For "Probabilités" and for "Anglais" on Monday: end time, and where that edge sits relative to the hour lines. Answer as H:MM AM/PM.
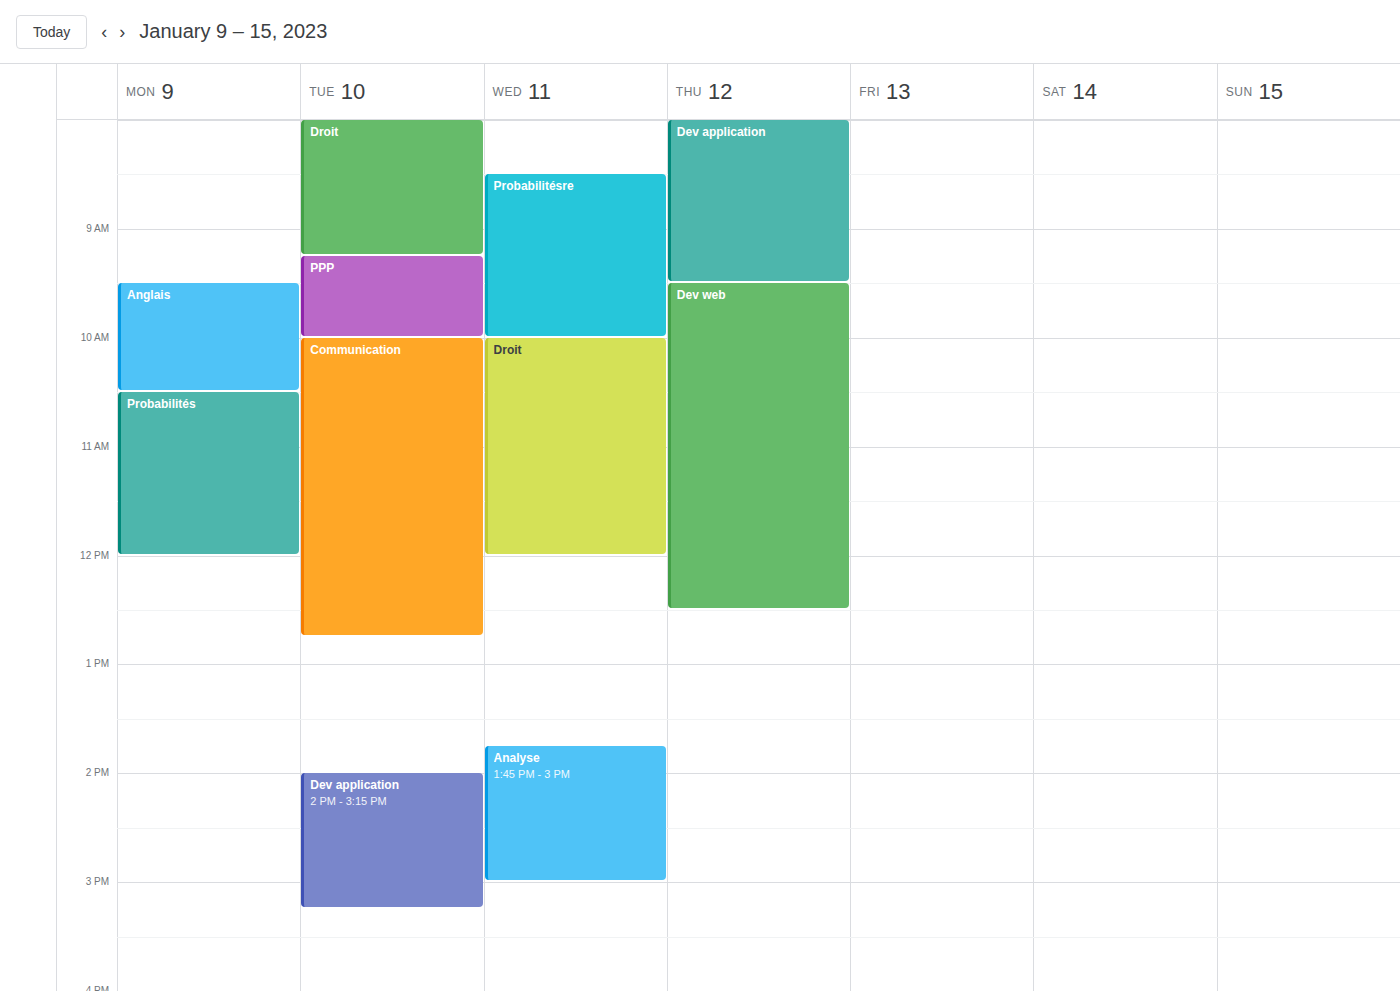
"Probabilités": 12:00 PM, exactly on the 12 PM line. "Anglais": 10:30 AM, halfway between the 10 AM and 11 AM lines.